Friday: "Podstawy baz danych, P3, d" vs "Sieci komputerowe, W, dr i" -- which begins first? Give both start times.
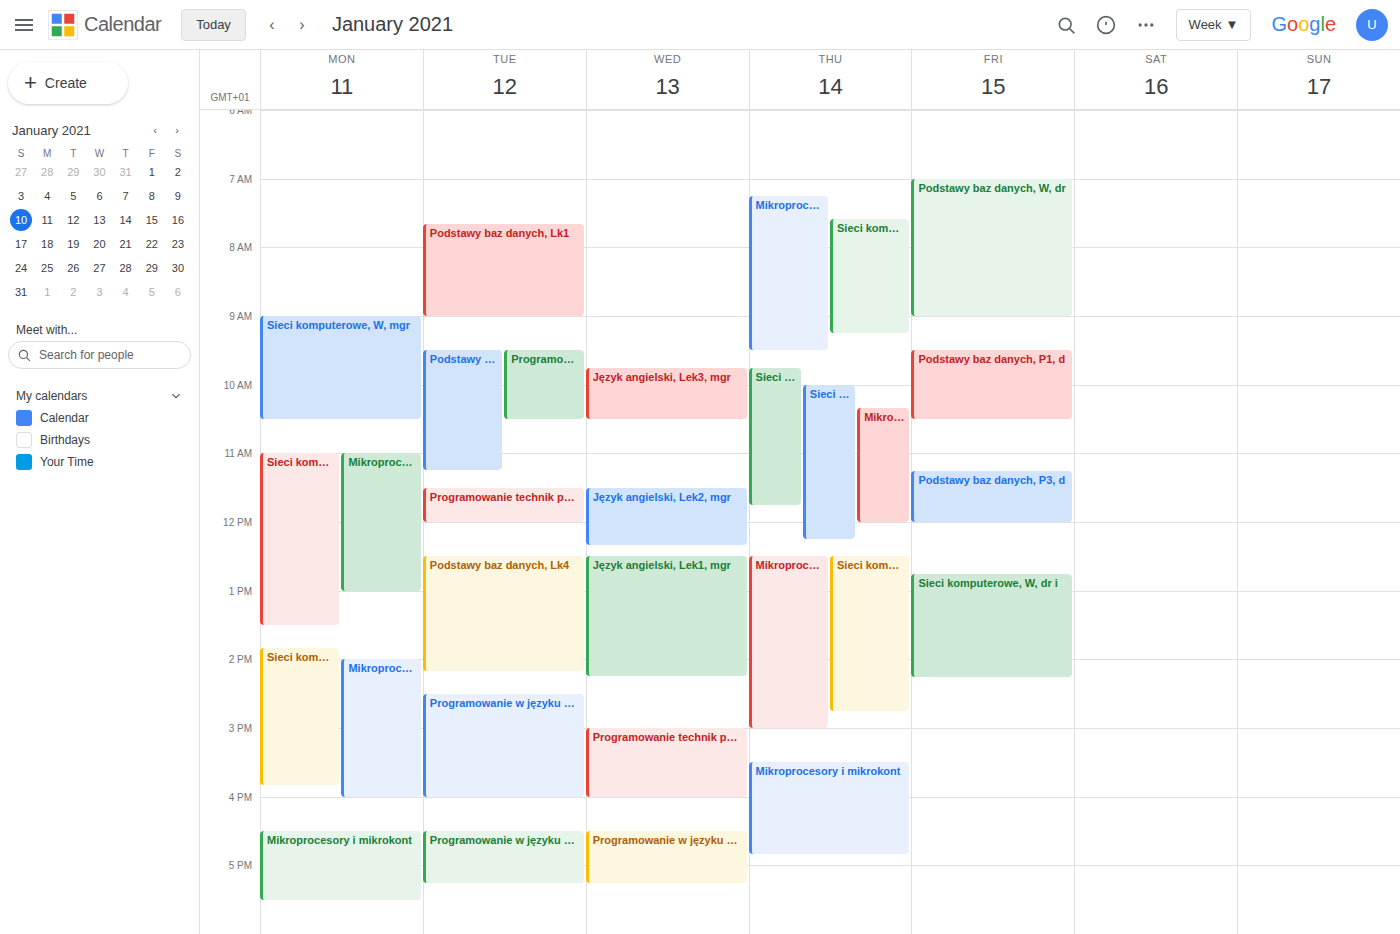
"Podstawy baz danych, P3, d" 11:15 AM; "Sieci komputerowe, W, dr i" 12:45 PM.